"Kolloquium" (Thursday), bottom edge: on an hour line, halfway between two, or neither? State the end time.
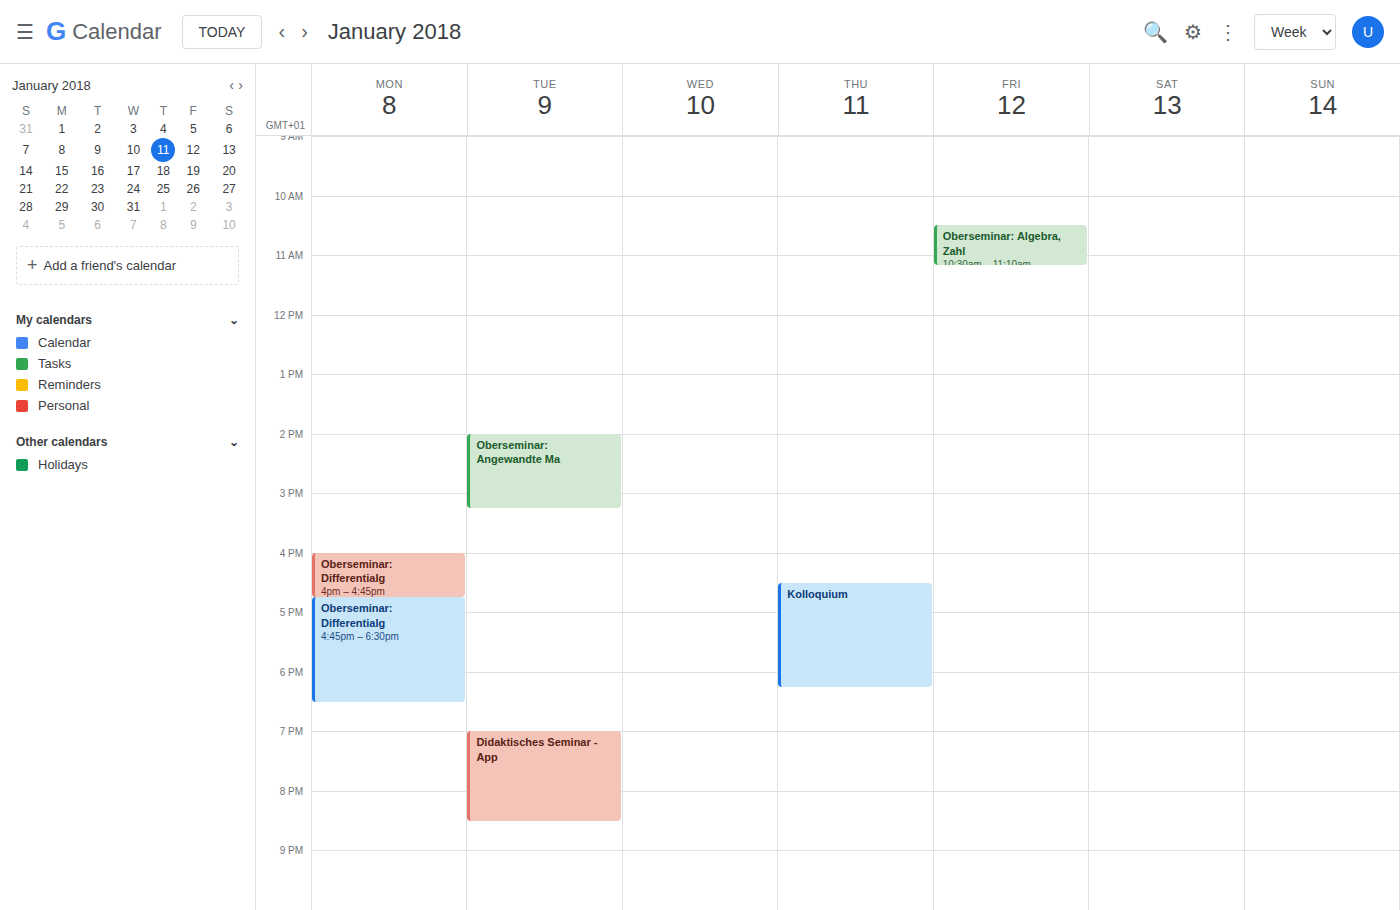
6:15 PM -- neither: a quarter of the way from the 6 PM line to the 7 PM line.